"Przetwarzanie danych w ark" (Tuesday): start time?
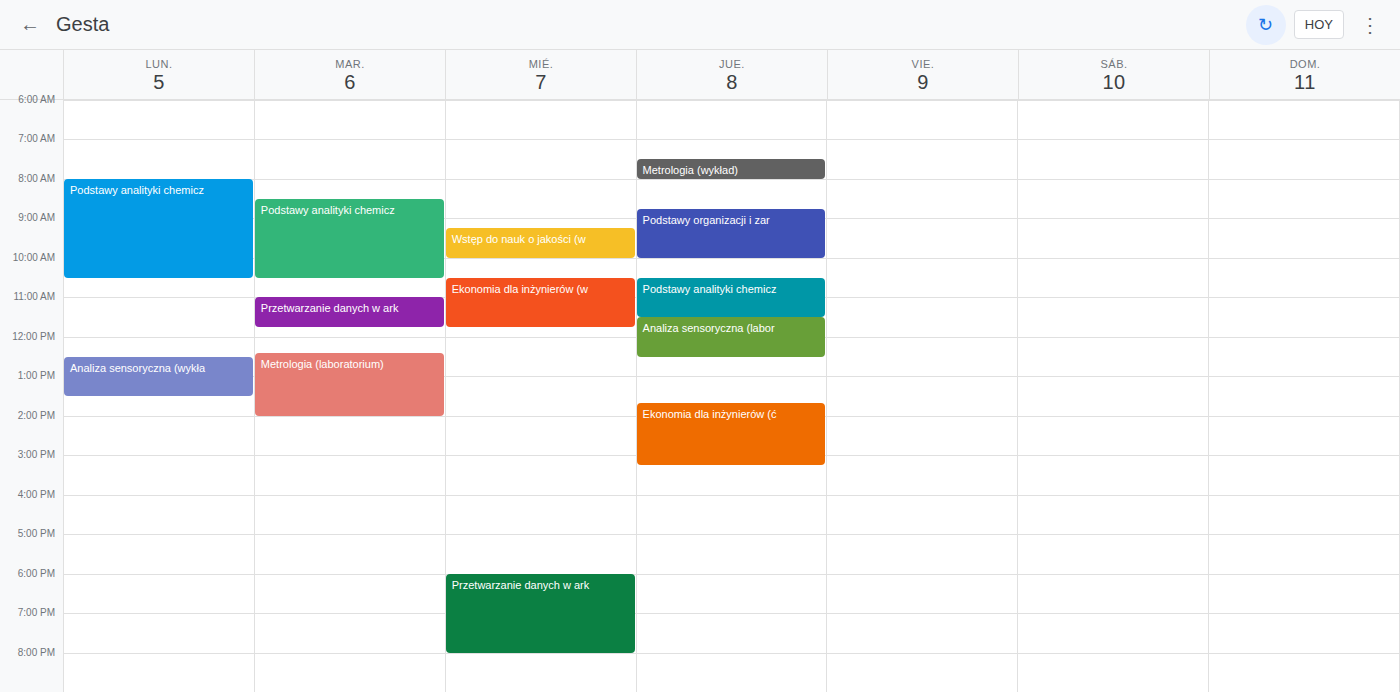
11:00 AM